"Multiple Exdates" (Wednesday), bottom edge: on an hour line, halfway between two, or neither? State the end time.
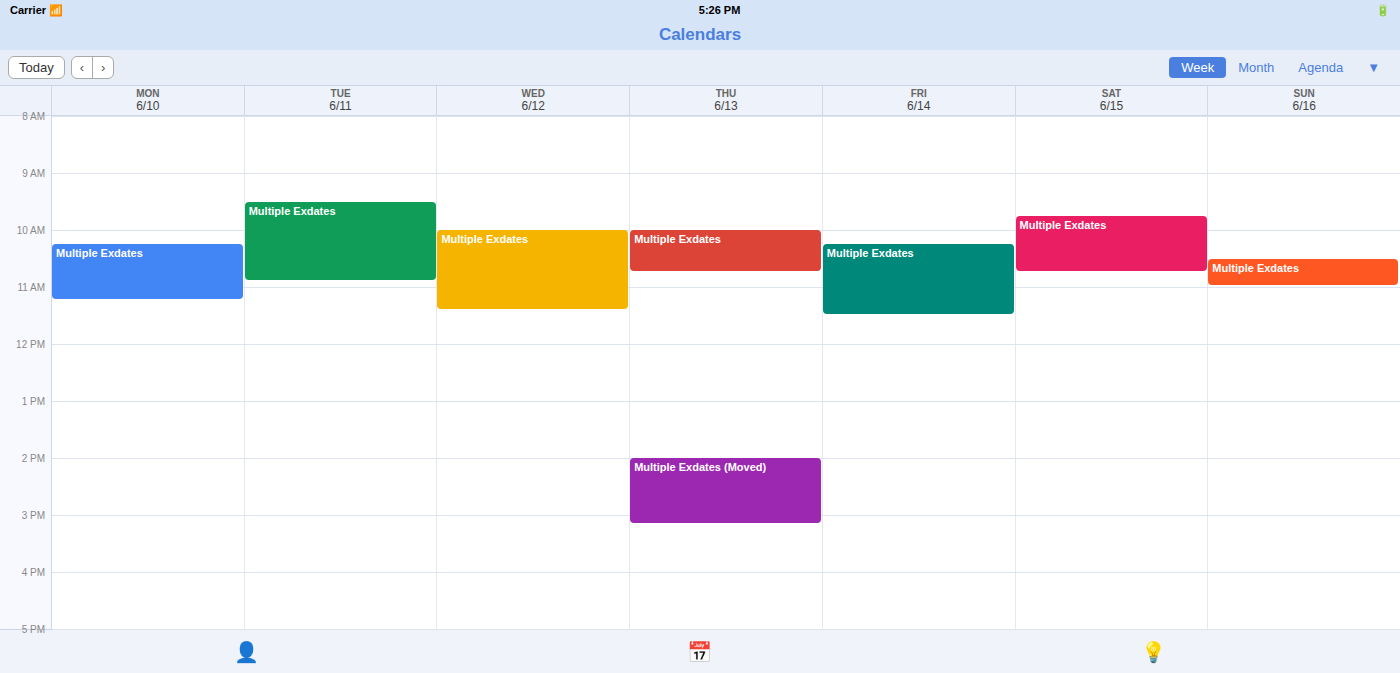
11:25 -- neither: 25 minutes below the 11:00 line and 35 minutes above the 12:00 line.